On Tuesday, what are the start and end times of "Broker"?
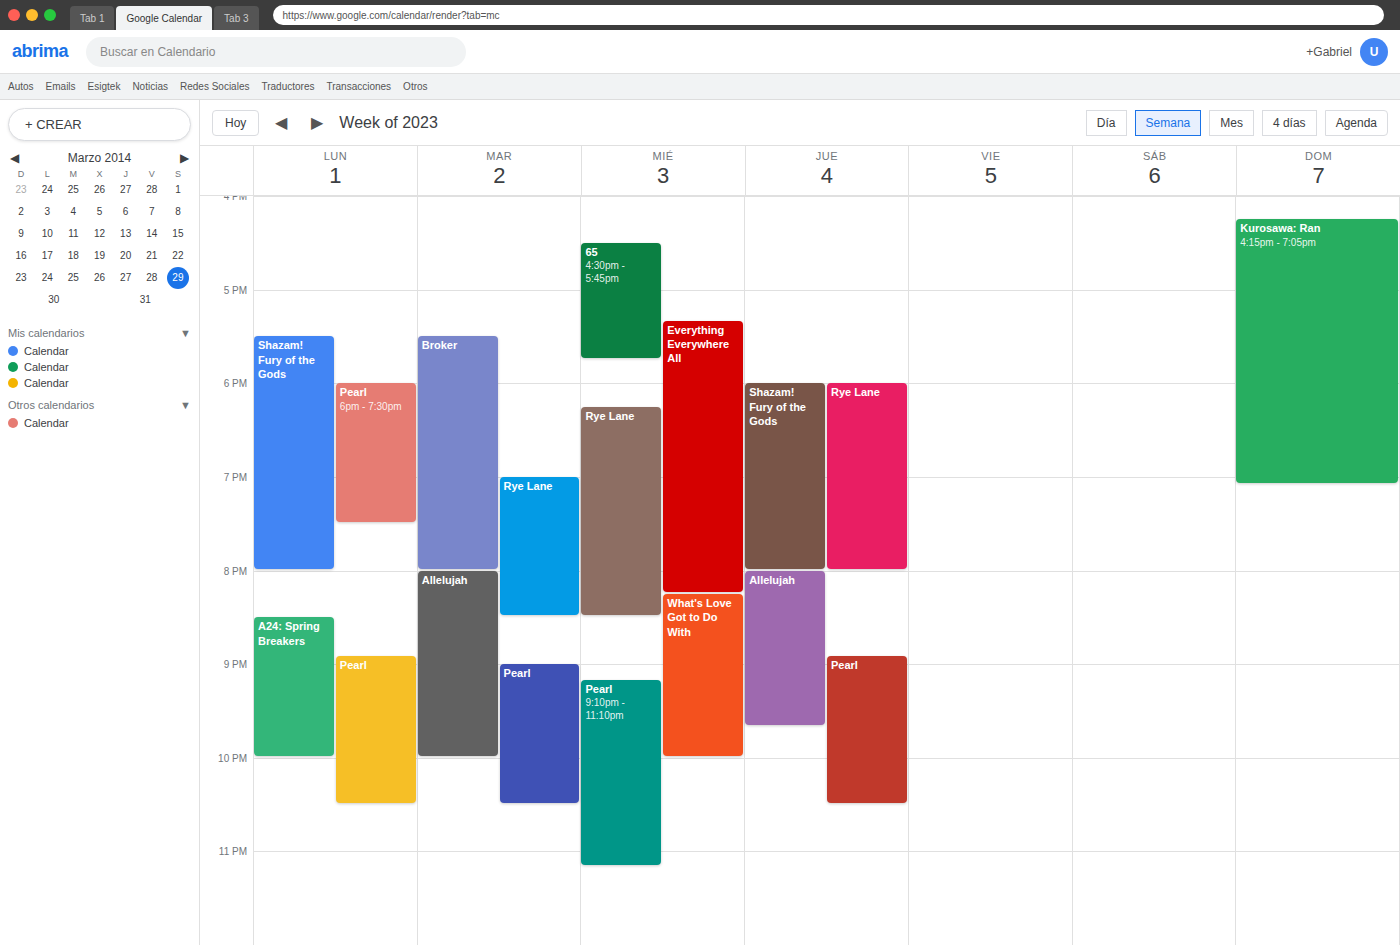
17:30 to 20:00